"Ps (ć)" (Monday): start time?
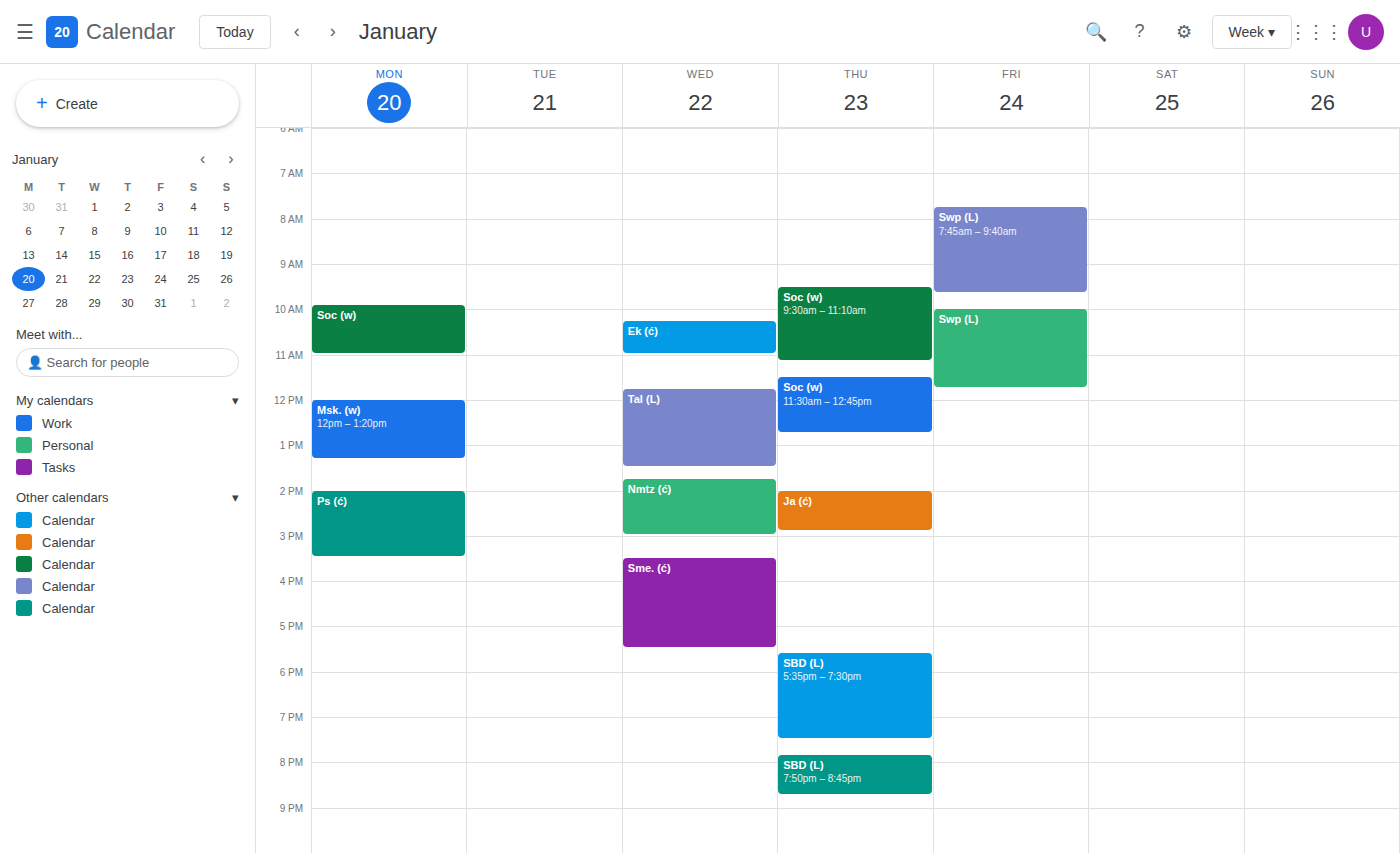
14:00